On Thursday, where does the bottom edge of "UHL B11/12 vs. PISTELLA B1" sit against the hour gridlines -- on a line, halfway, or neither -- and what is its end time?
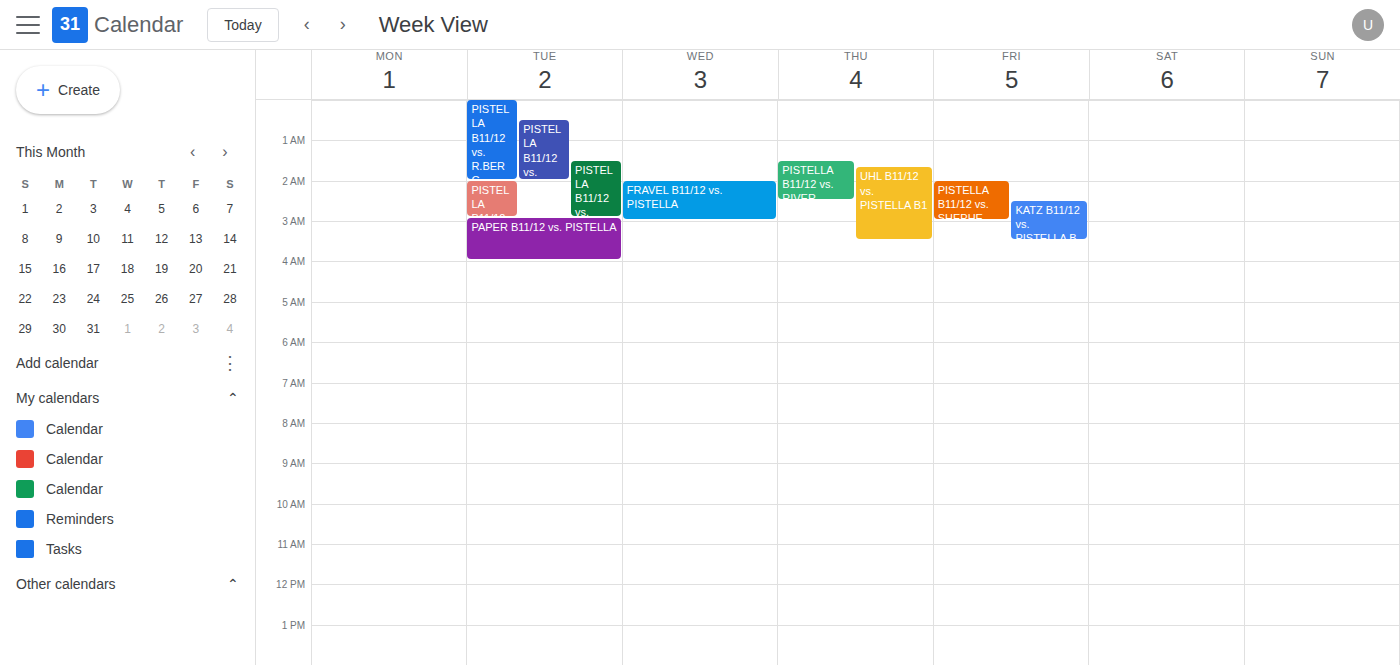
3:30 AM -- halfway between the 3 AM and 4 AM lines.